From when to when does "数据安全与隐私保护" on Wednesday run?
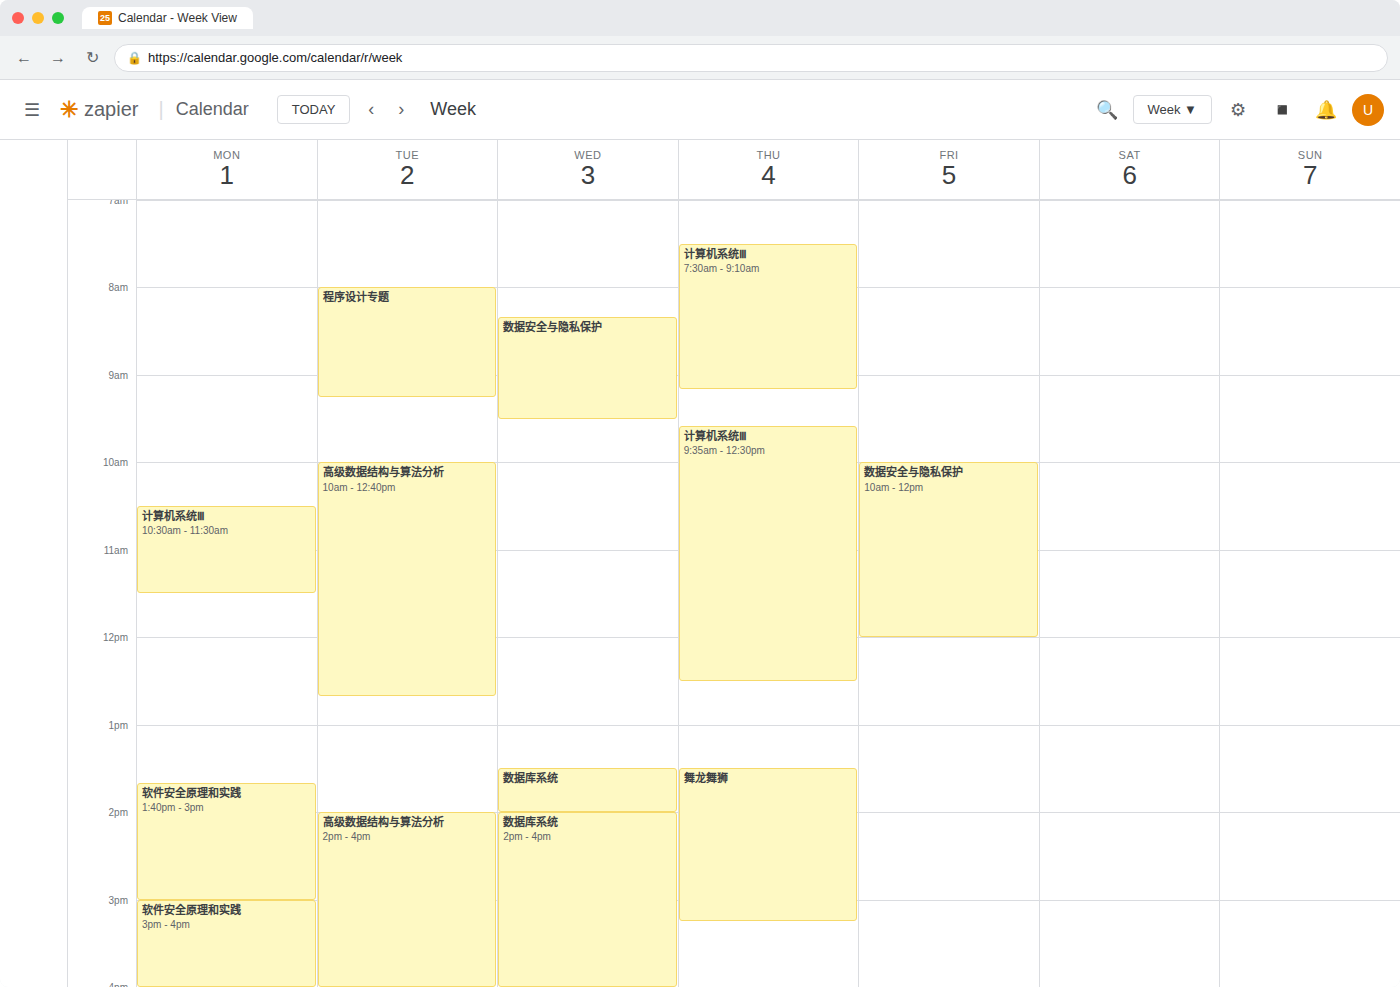
8:20 AM to 9:30 AM